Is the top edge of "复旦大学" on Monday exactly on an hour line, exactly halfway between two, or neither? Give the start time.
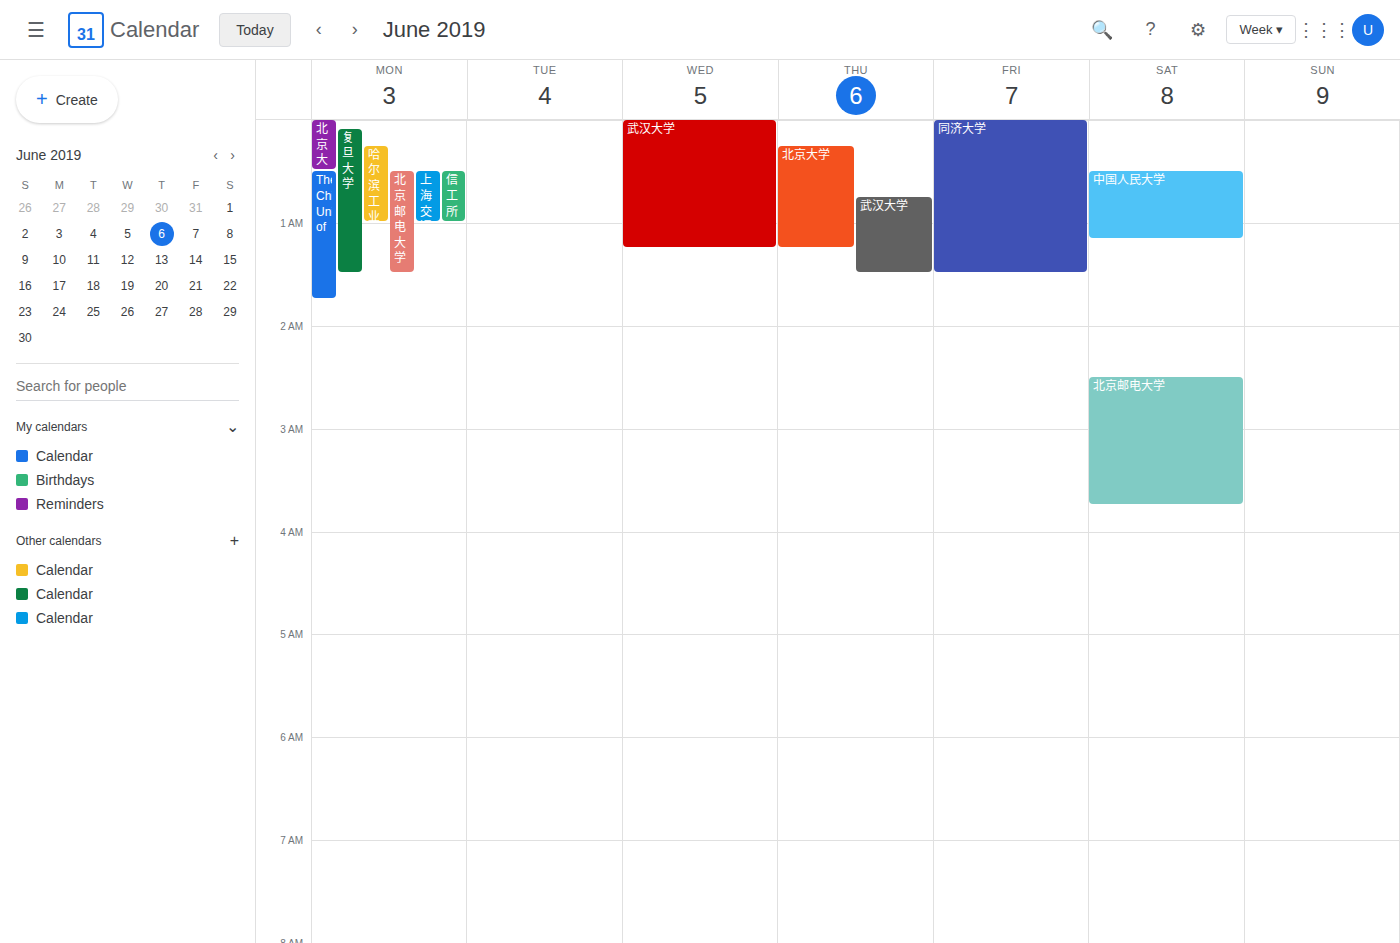
12:05 AM -- neither: 5 minutes below the 12 AM line and 55 minutes above the 1 AM line.